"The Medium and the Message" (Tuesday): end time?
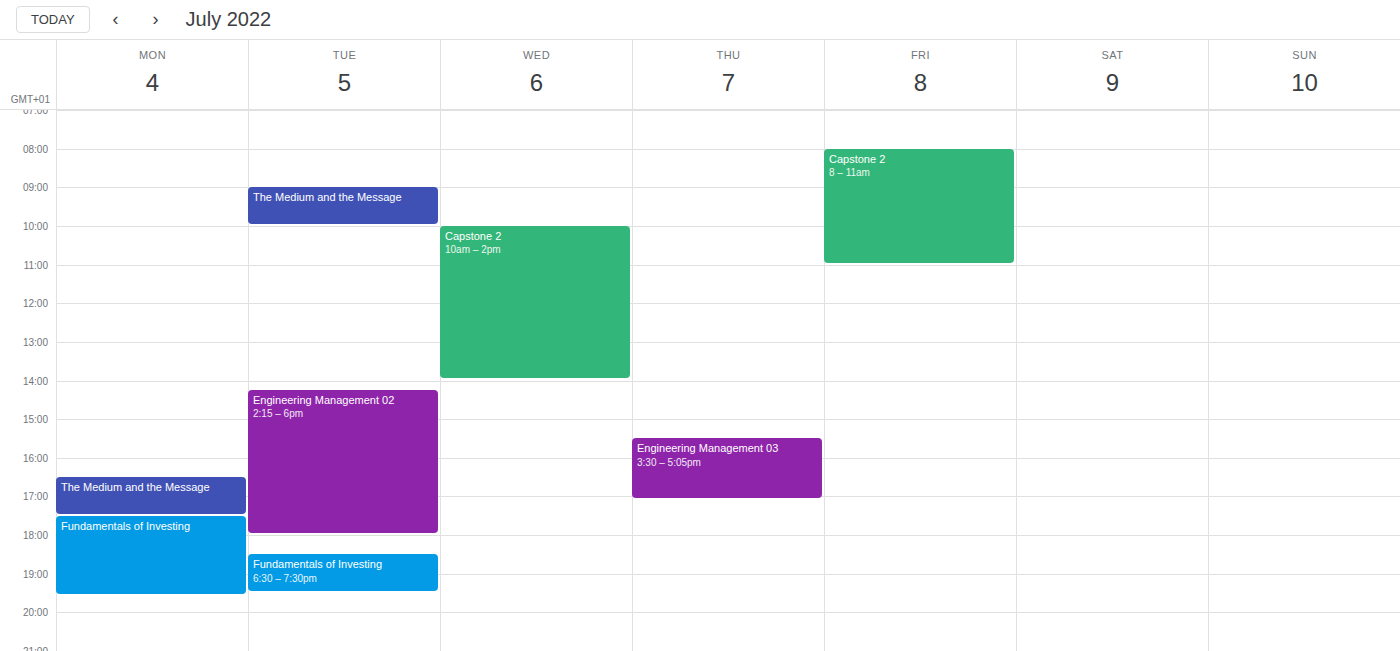
10:00 AM